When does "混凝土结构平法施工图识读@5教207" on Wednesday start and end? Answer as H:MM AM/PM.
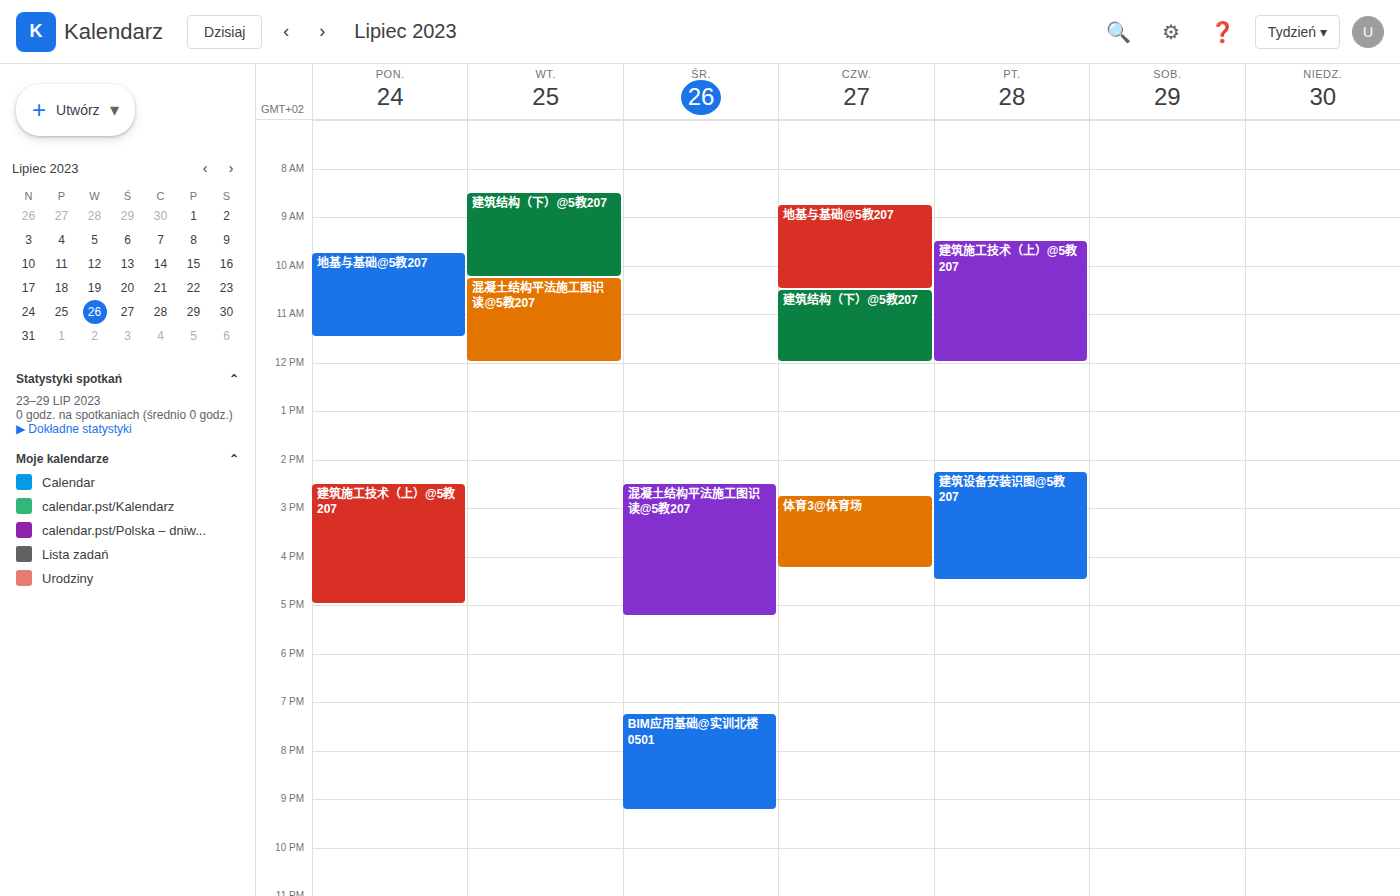
2:30 PM to 5:15 PM